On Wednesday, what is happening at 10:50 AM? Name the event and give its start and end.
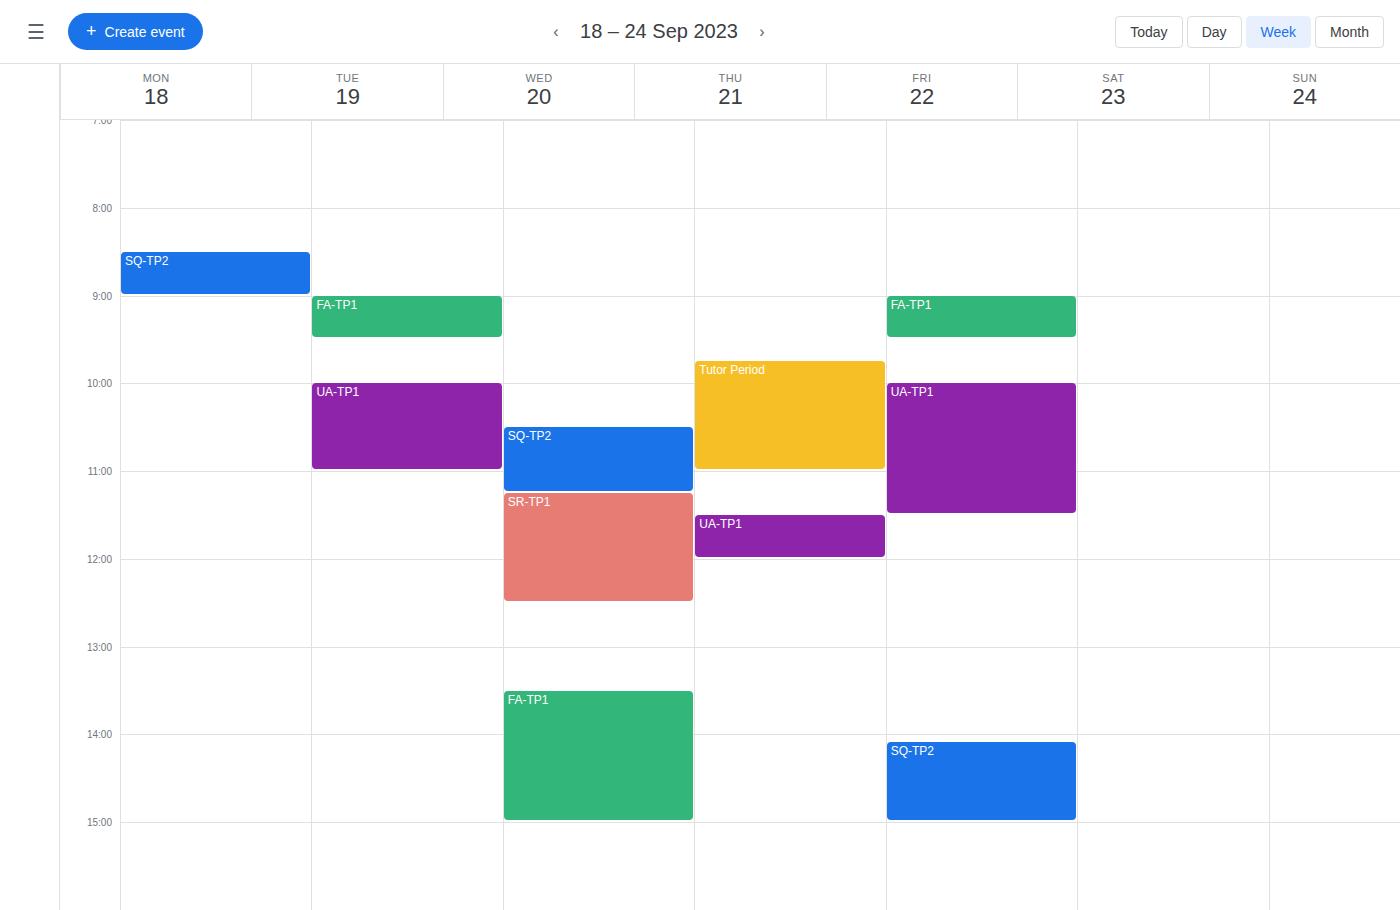
"SQ-TP2", 10:30 AM to 11:15 AM